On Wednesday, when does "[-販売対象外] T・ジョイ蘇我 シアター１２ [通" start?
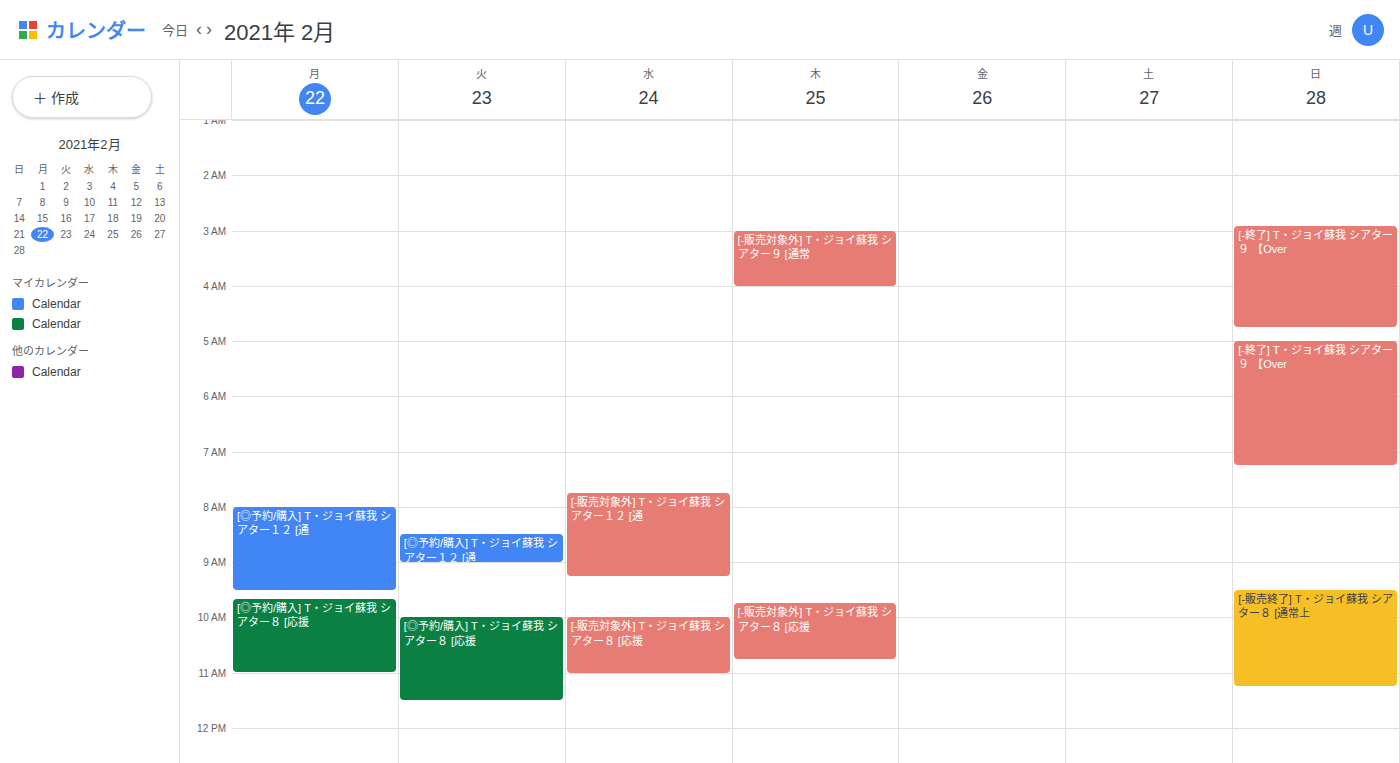
7:45 AM